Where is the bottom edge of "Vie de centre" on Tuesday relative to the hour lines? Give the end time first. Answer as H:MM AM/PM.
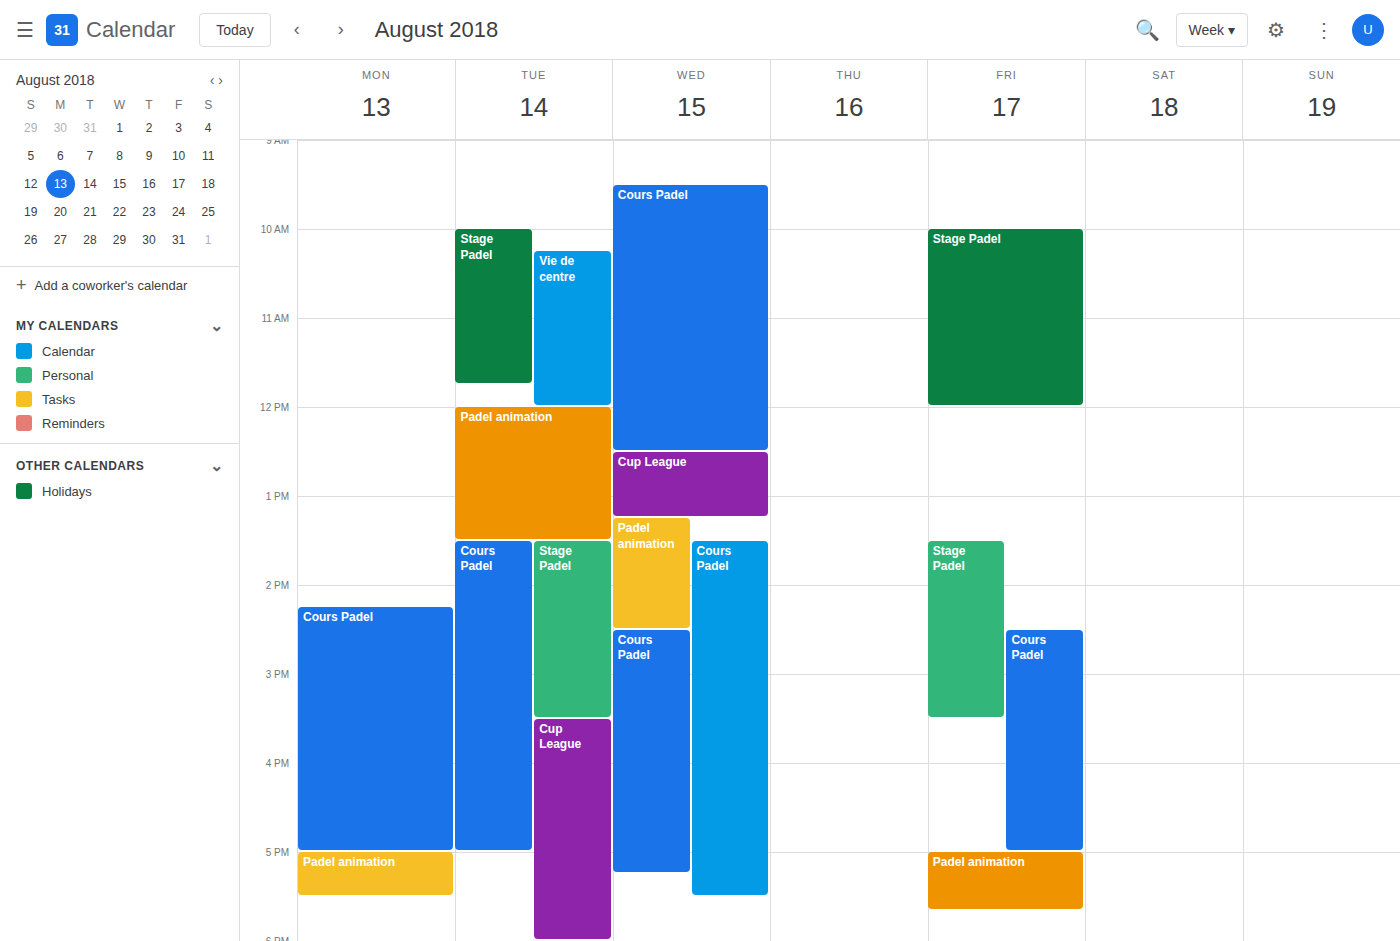
12:00 PM -- exactly on the 12 PM line.